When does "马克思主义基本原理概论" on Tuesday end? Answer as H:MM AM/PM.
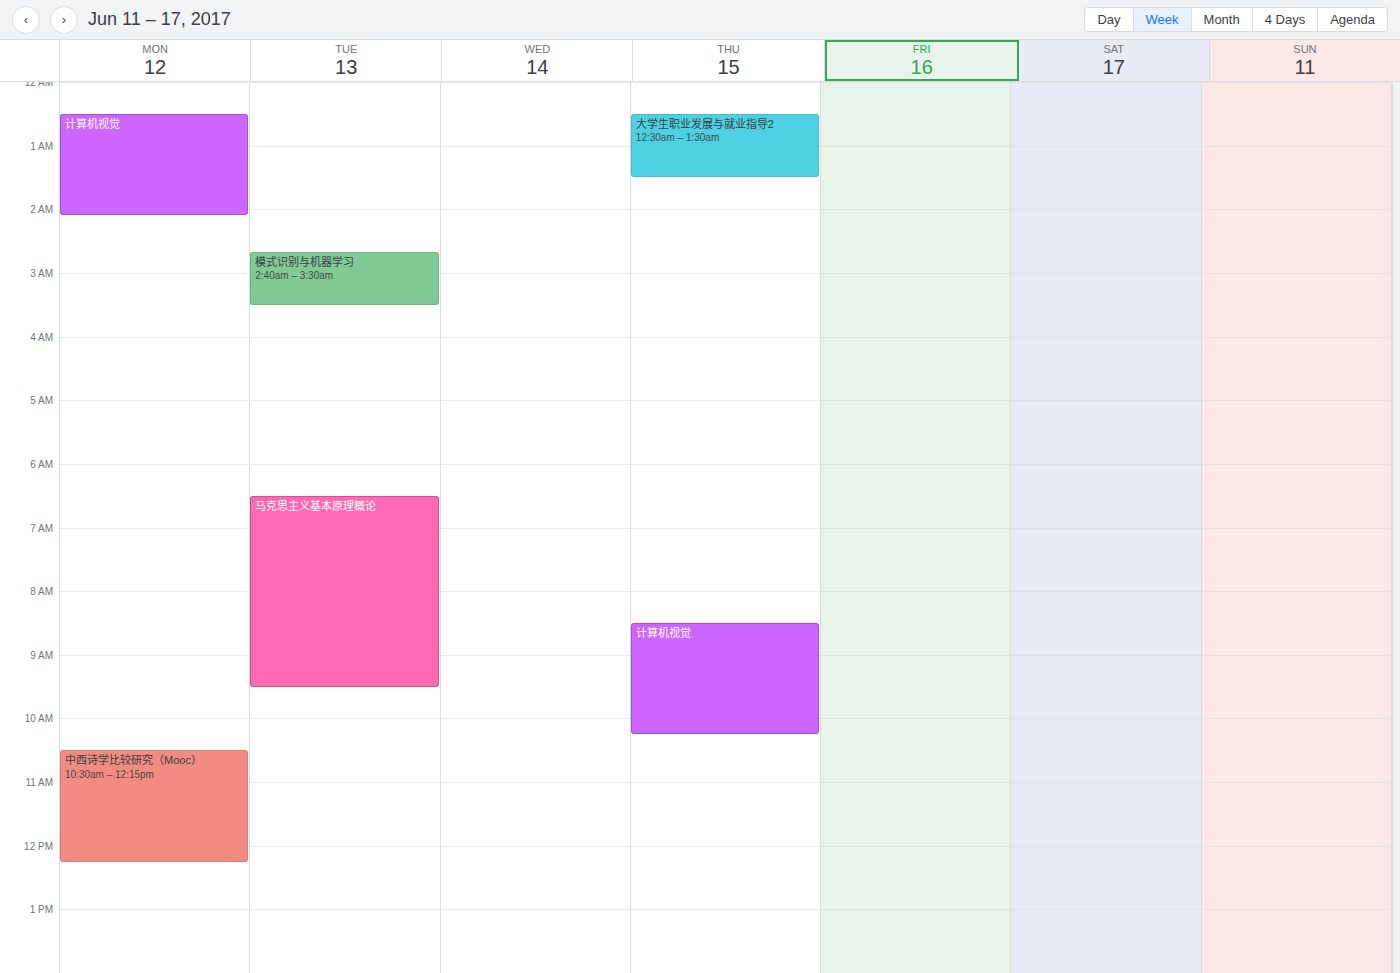
9:30 AM